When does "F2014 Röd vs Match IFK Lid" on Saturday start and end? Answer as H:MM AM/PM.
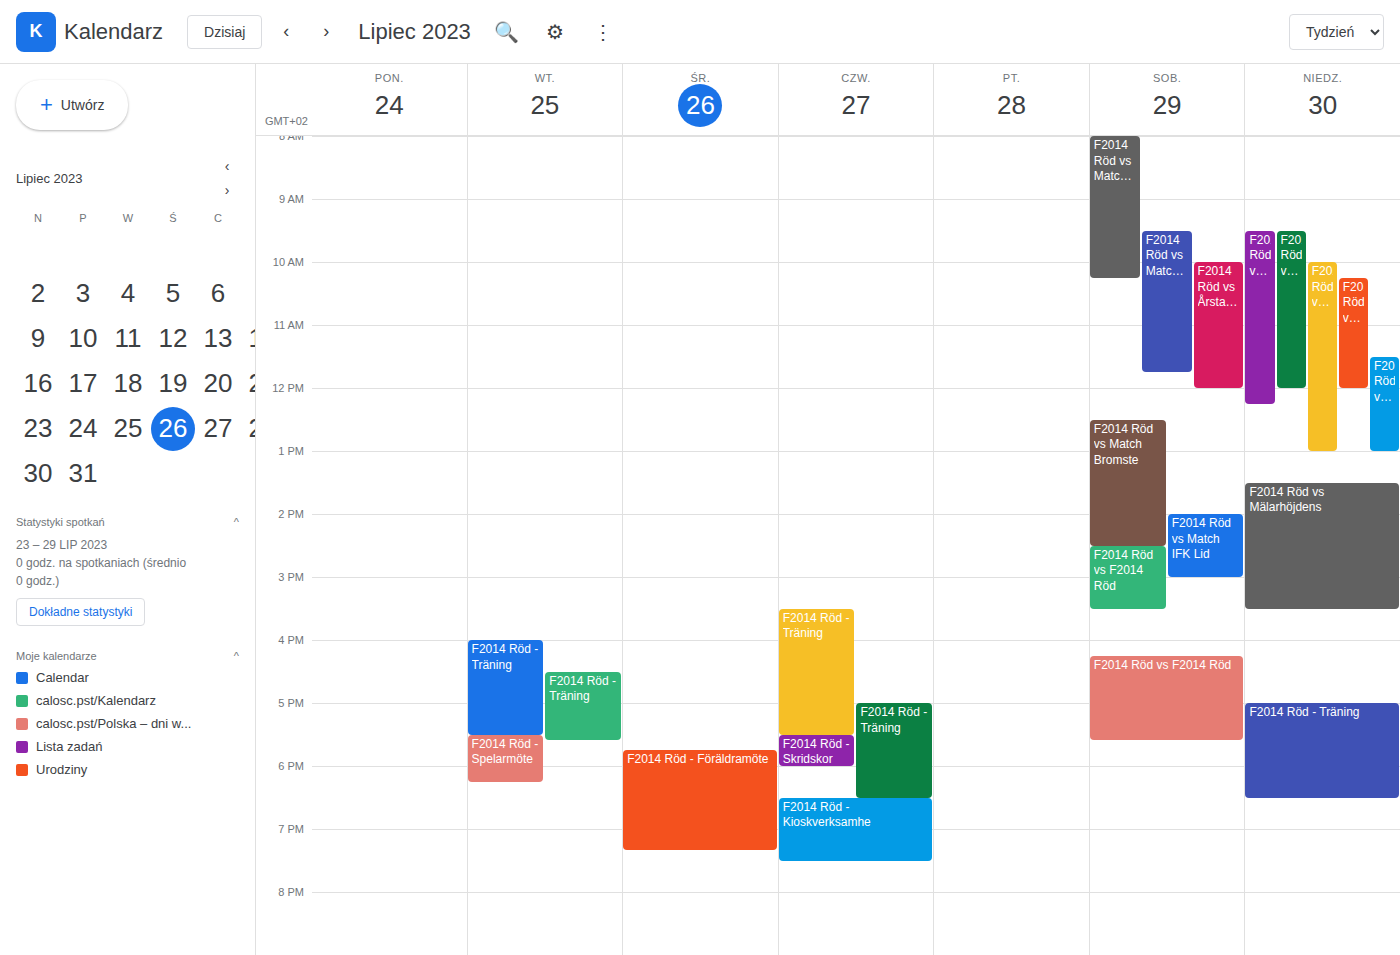
2:00 PM to 3:00 PM